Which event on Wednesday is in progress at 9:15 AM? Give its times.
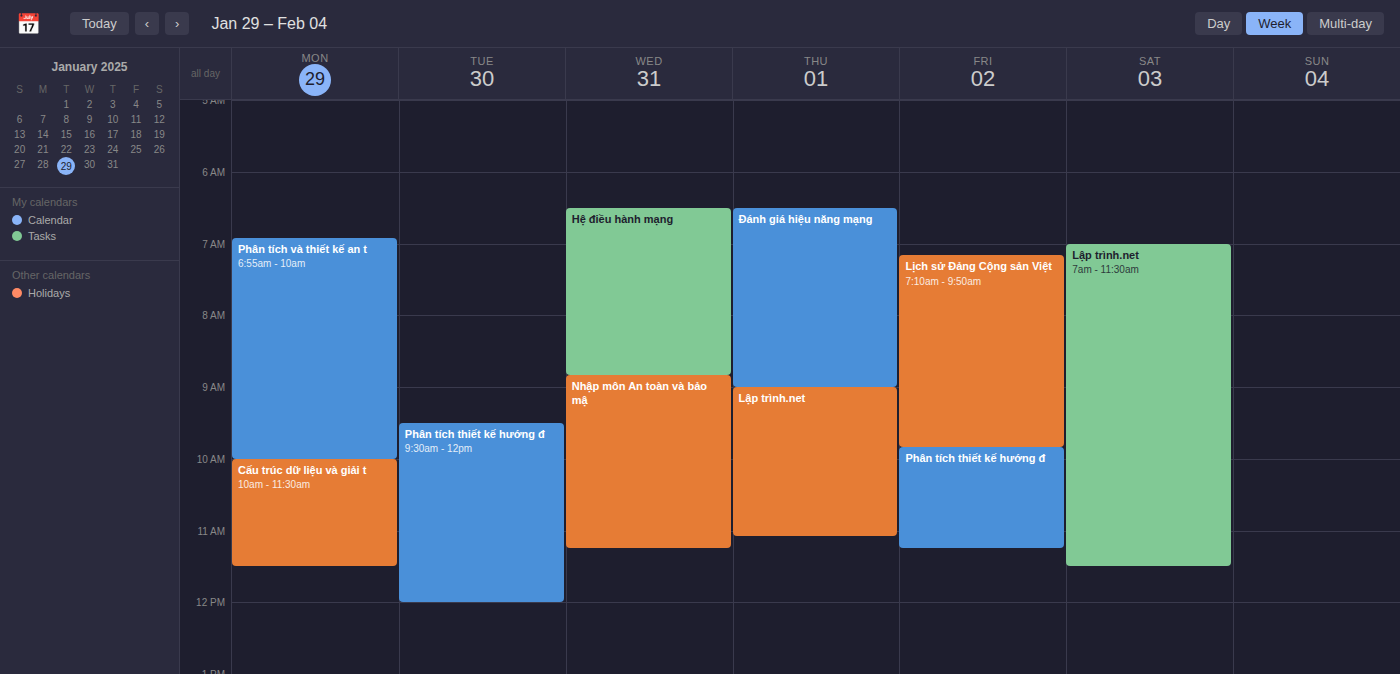
"Nhập môn An toàn và bảo mậ", 8:50 AM to 11:15 AM